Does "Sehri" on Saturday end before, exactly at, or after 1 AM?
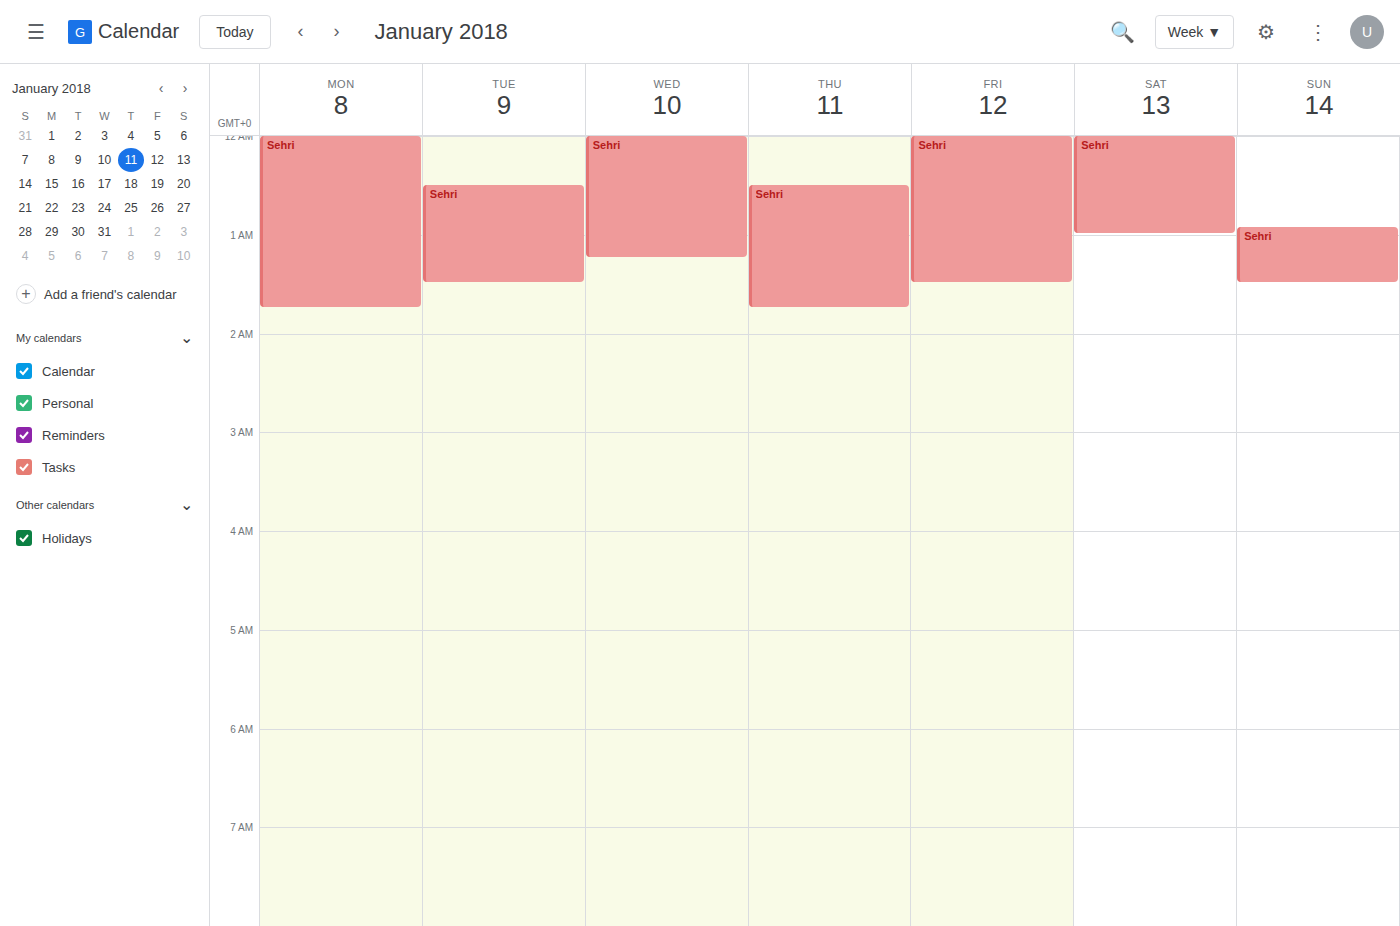
1:00 AM -- exactly at 1 AM, on the 1 AM line.